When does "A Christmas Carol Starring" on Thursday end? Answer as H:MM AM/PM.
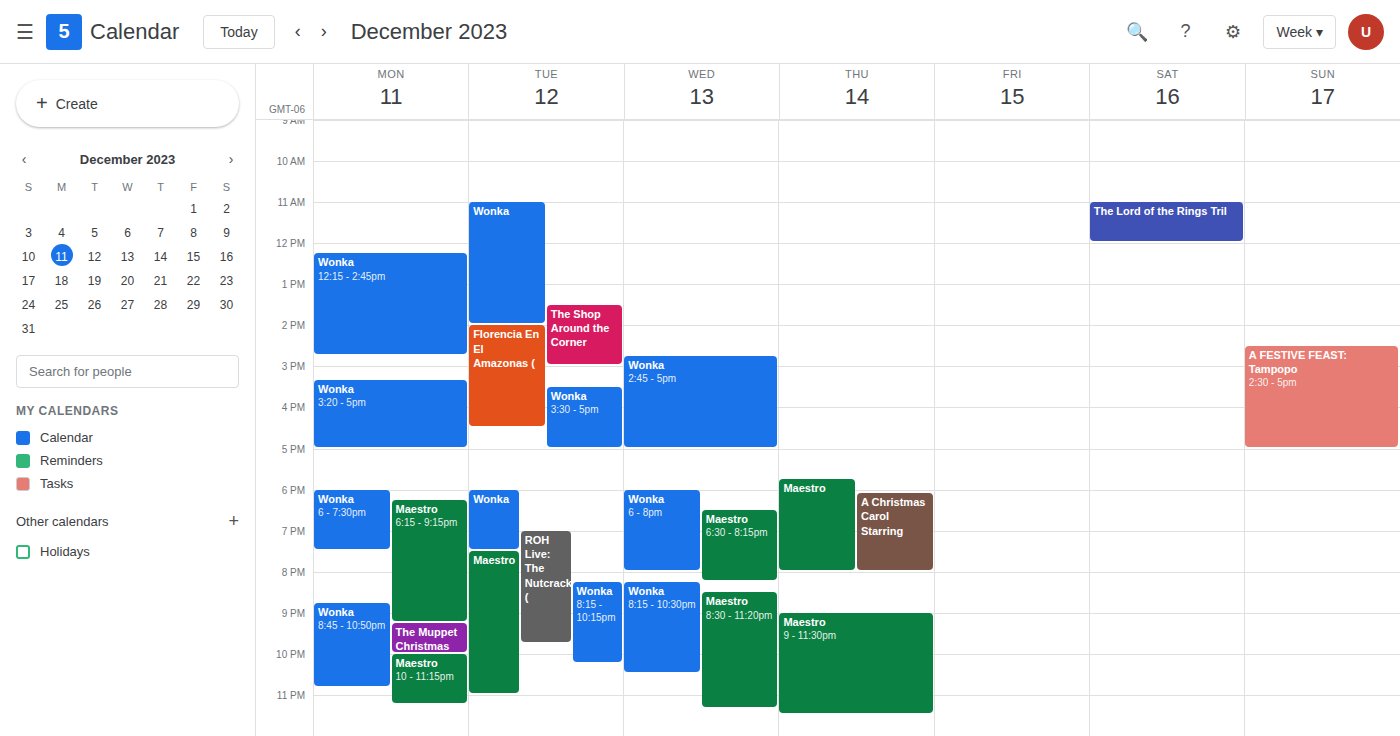
8:00 PM